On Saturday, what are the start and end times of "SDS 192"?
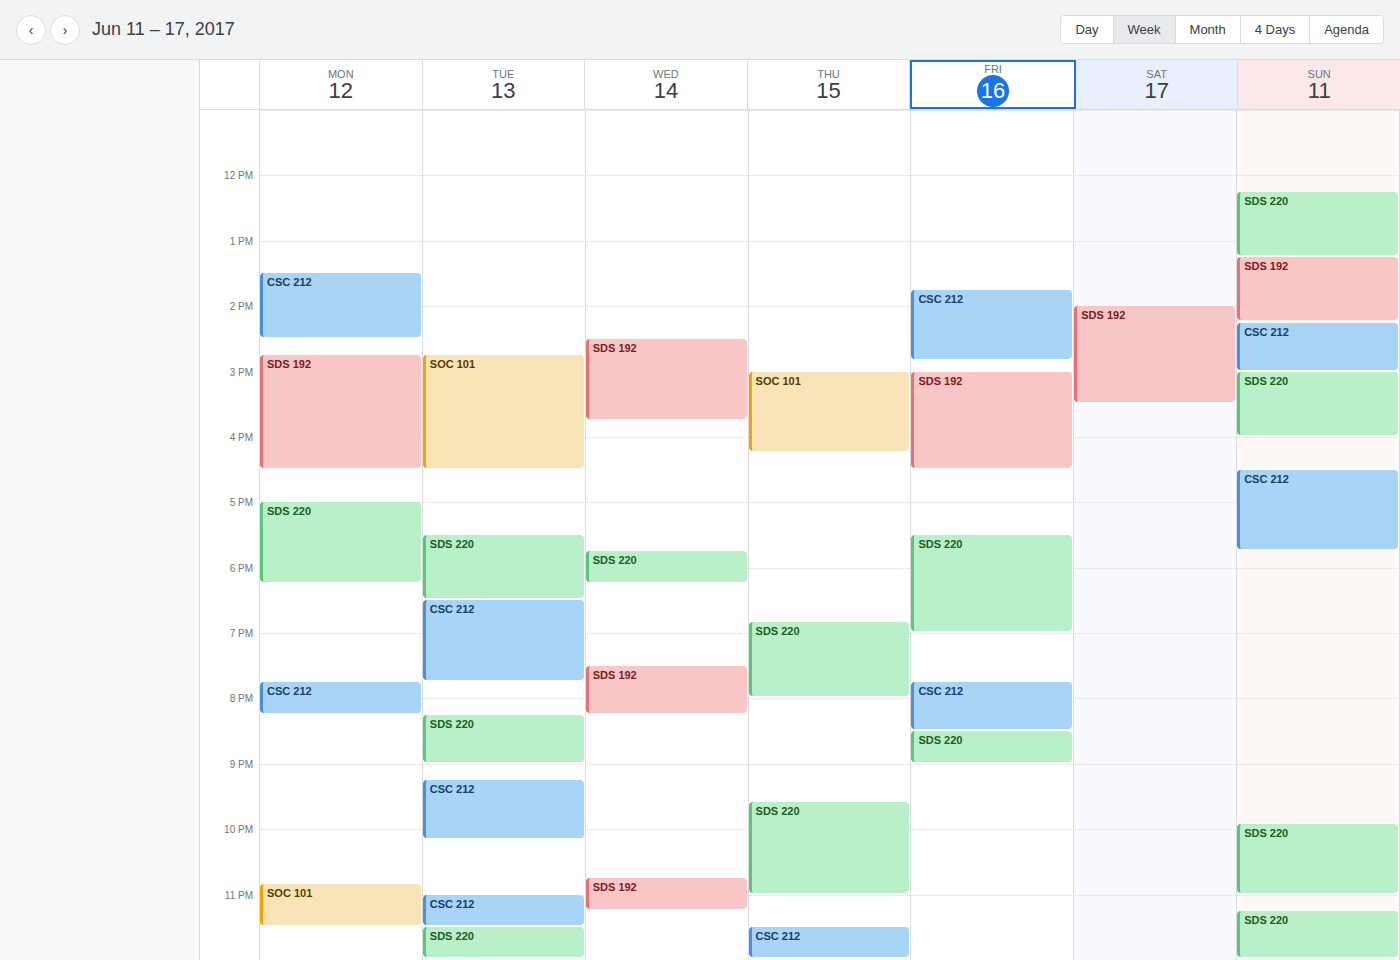
2:00 PM to 3:30 PM